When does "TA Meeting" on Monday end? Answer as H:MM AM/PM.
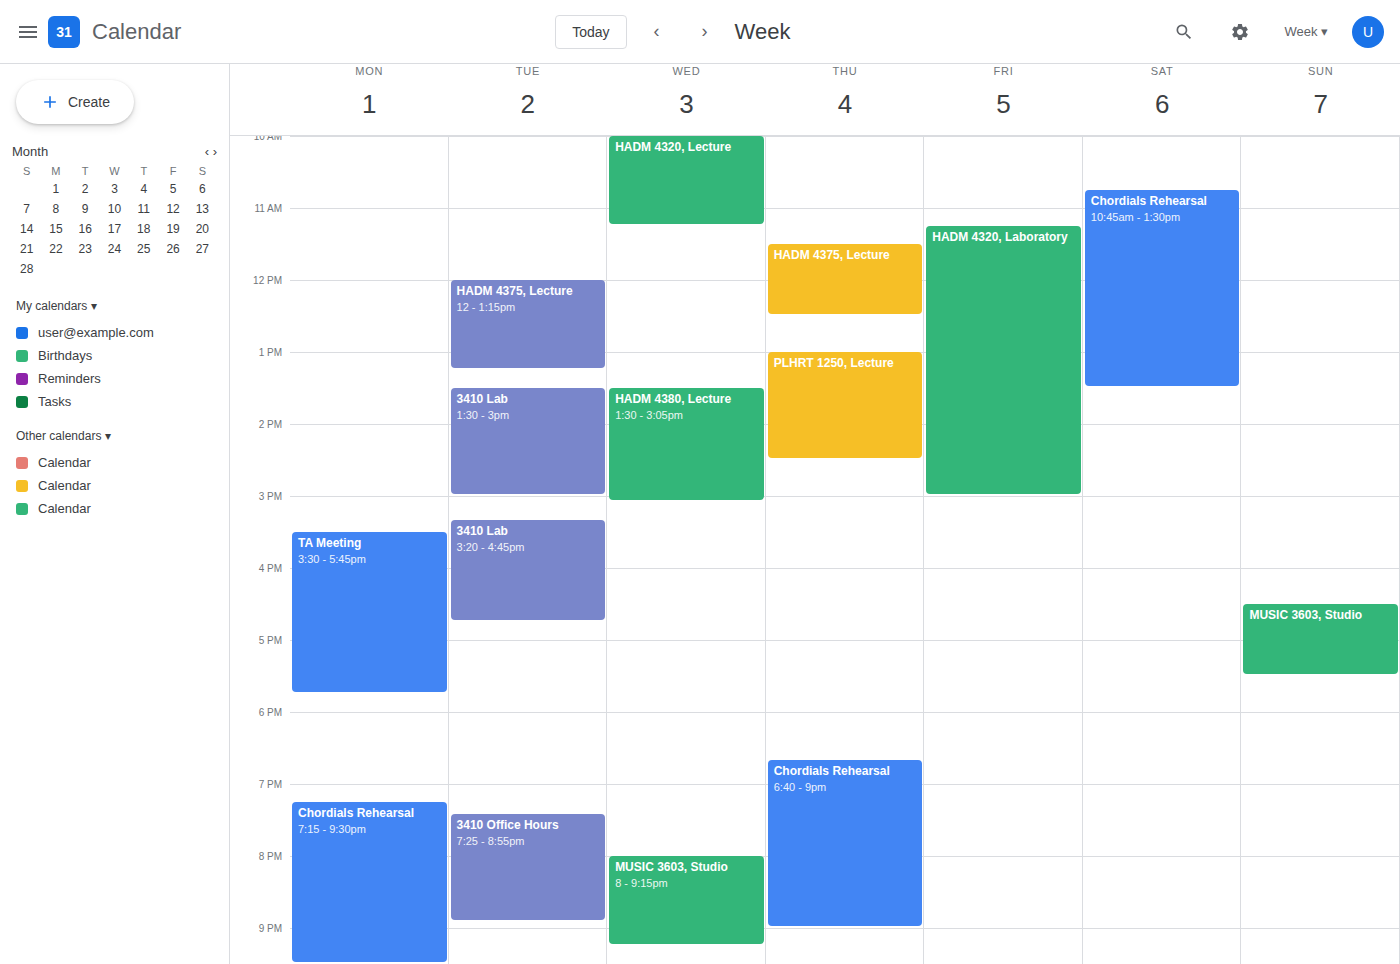
5:45 PM